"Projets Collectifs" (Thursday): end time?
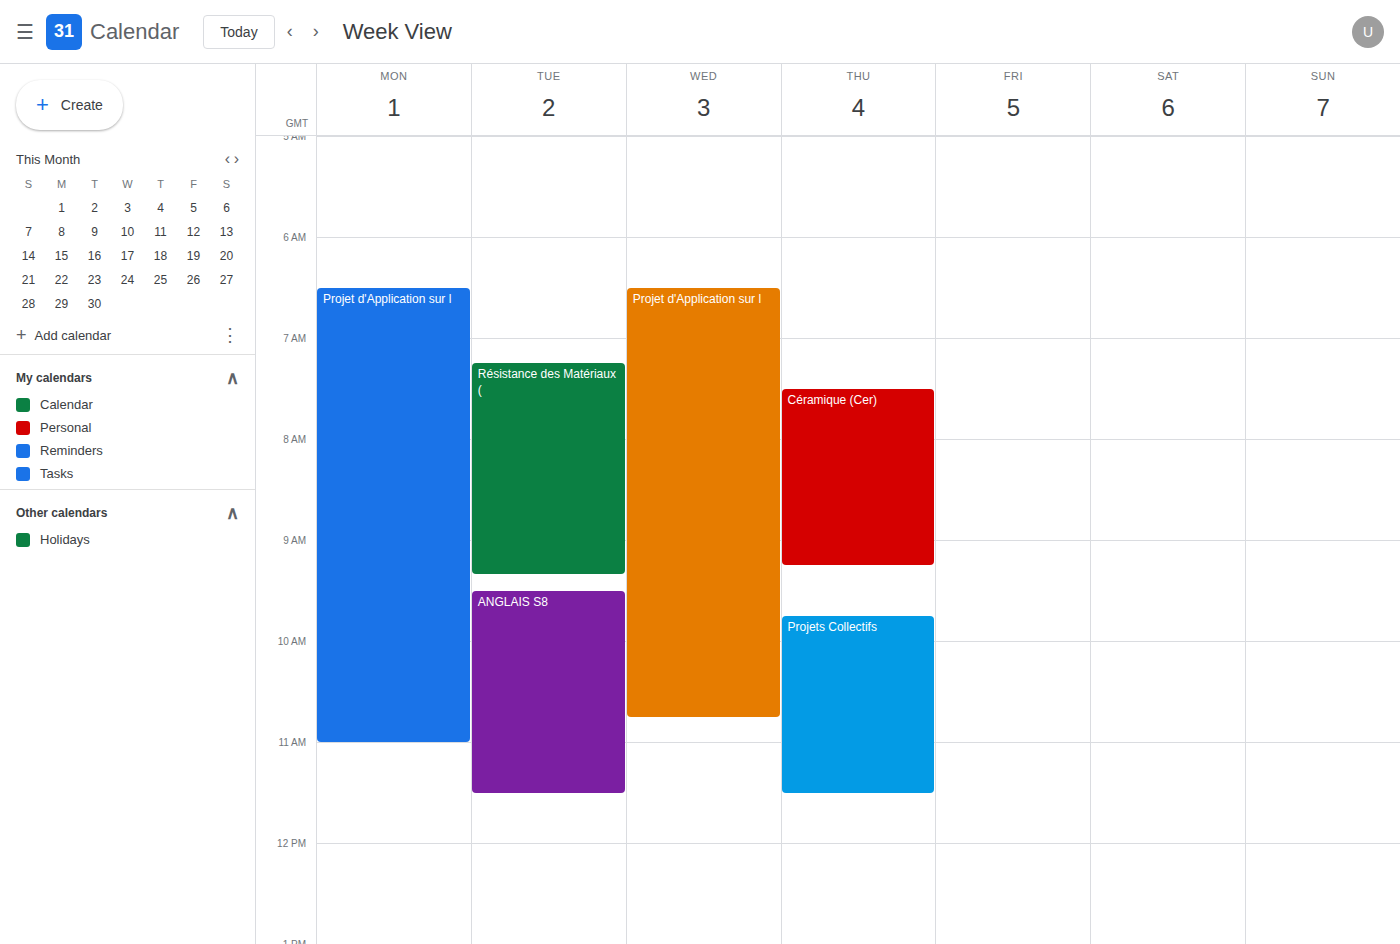
11:30 AM